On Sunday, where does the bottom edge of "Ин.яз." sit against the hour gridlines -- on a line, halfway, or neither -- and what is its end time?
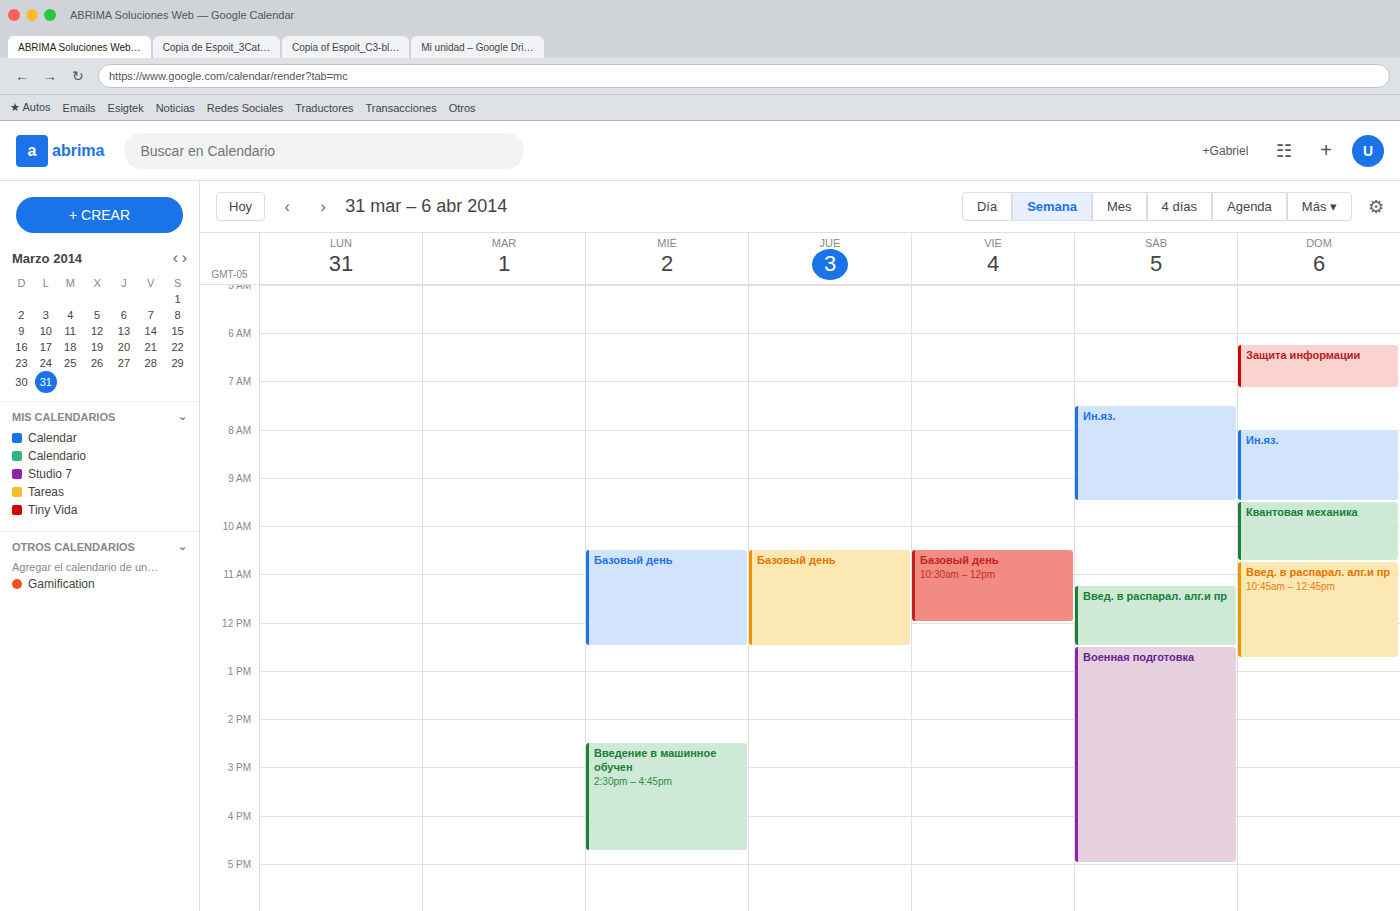
9:30 AM -- halfway between the 9 AM and 10 AM lines.